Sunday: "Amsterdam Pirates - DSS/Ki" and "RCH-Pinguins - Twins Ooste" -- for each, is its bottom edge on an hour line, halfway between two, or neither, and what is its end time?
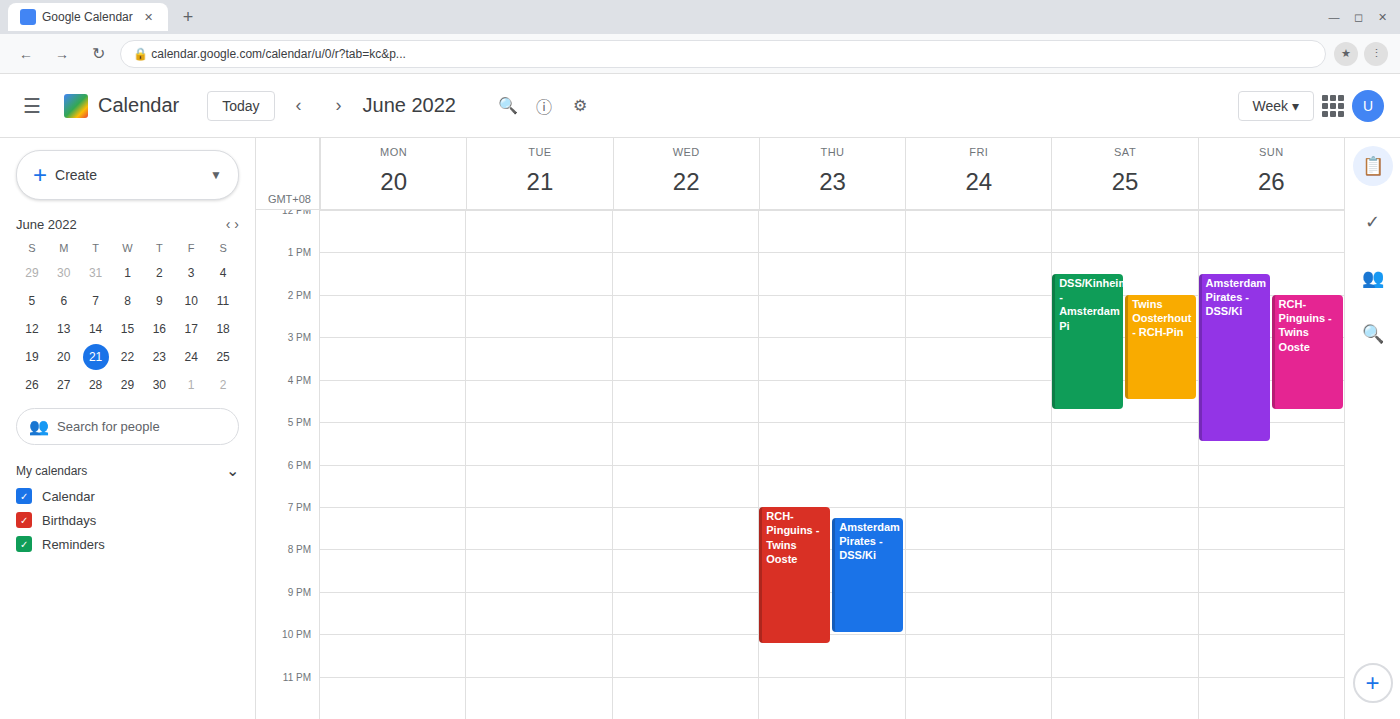
"Amsterdam Pirates - DSS/Ki": 5:30 PM, halfway between the 5 PM and 6 PM lines. "RCH-Pinguins - Twins Ooste": 4:45 PM, neither: three quarters of the way from the 4 PM line to the 5 PM line.